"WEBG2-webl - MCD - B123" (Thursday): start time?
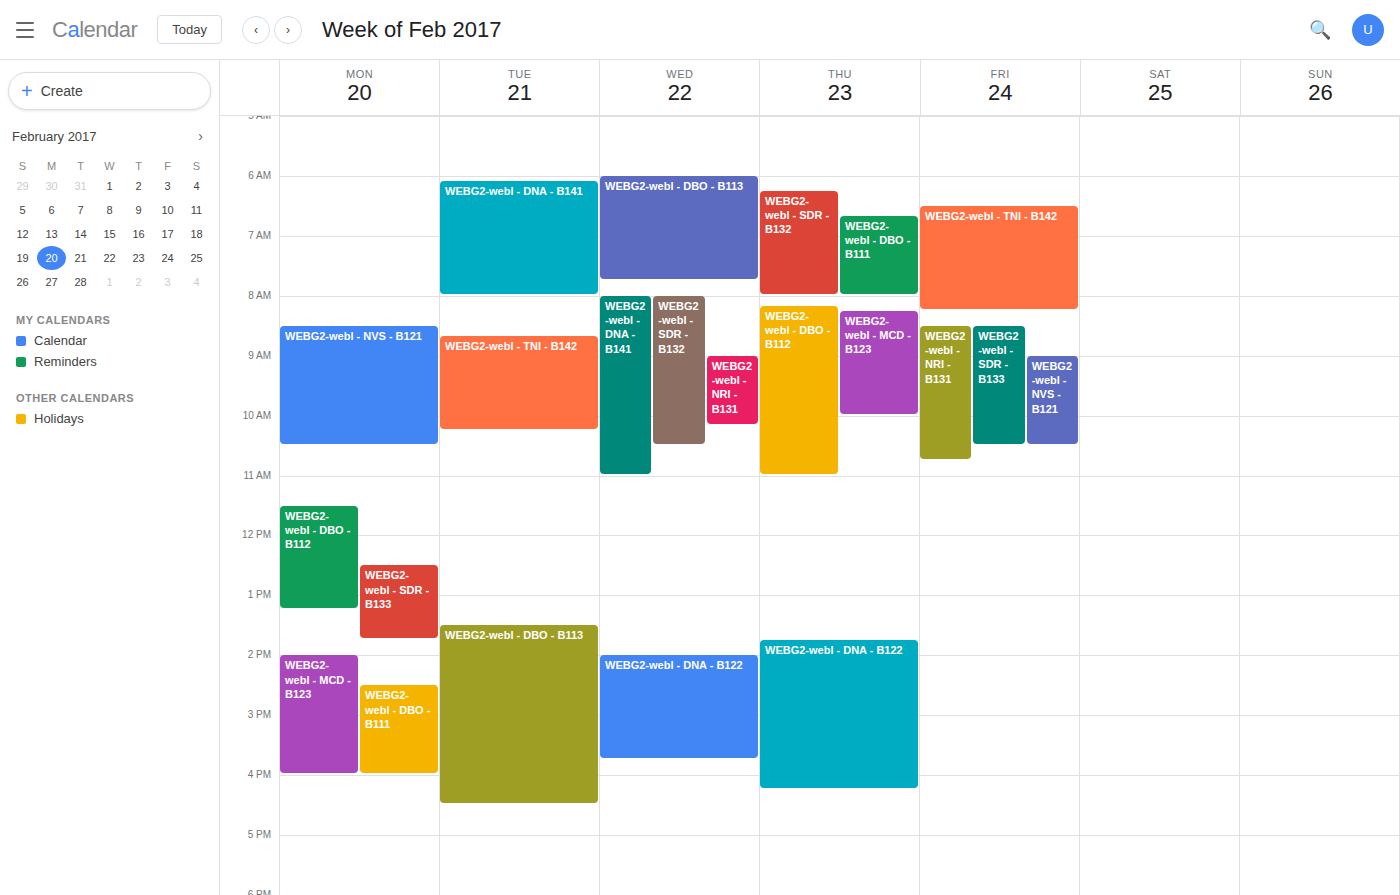
08:15